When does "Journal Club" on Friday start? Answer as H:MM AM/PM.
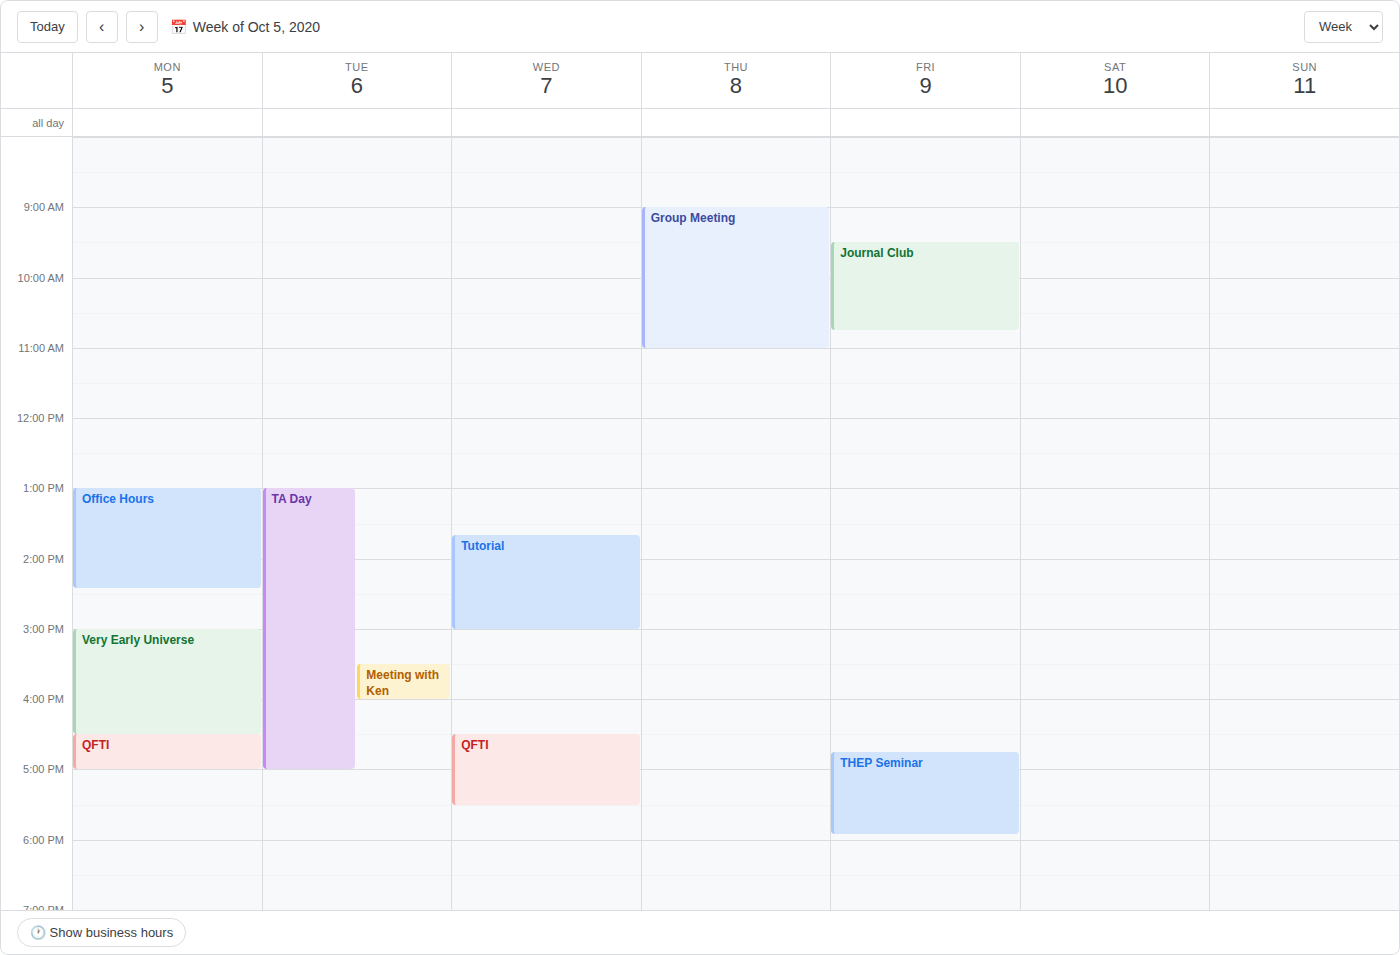
9:30 AM